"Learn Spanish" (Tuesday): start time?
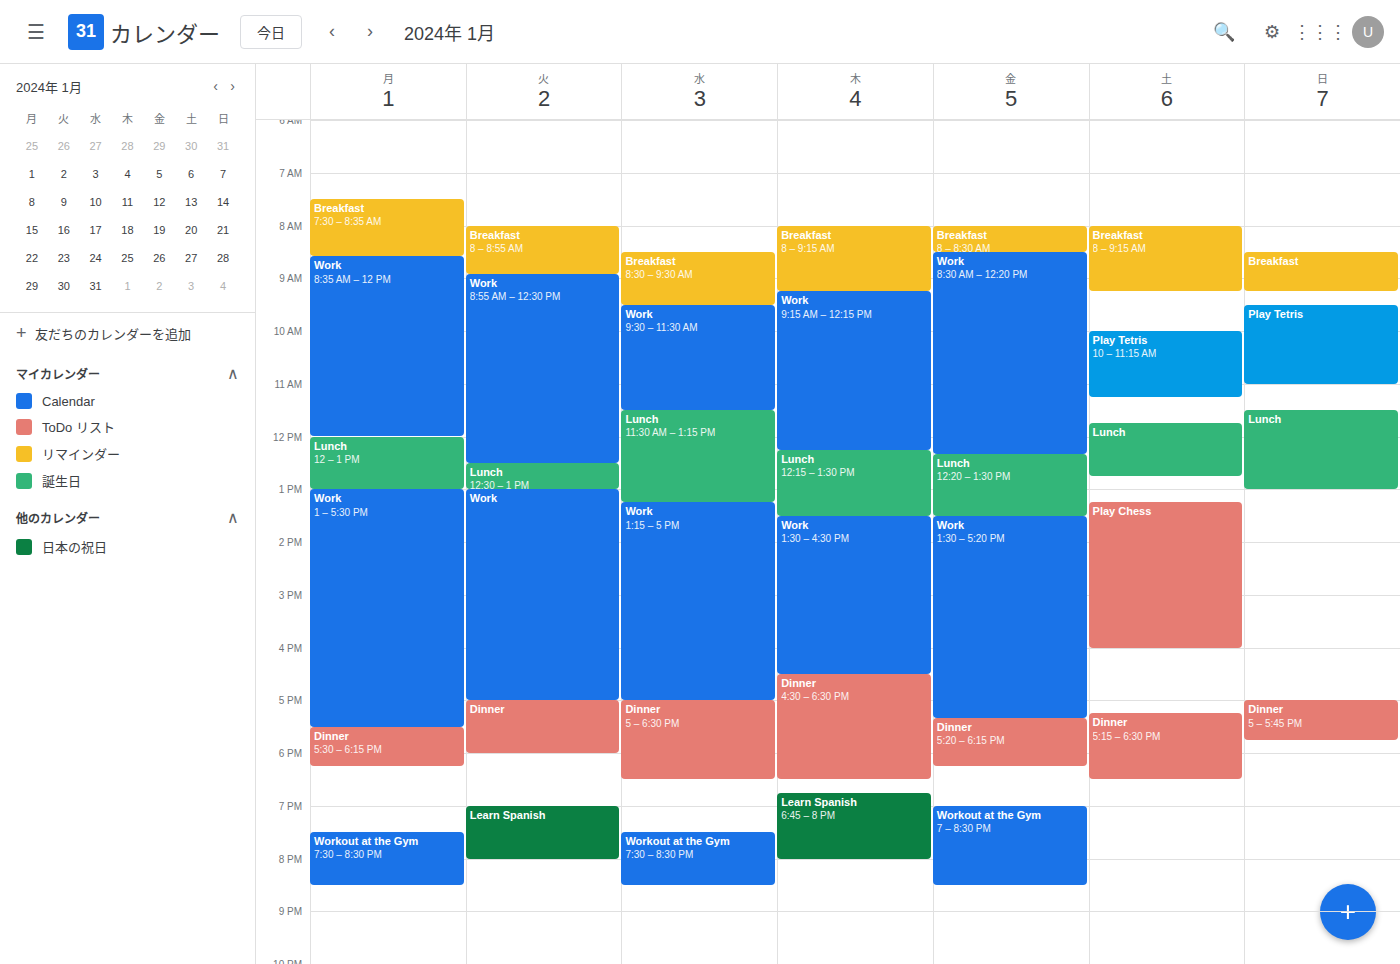
7:00 PM